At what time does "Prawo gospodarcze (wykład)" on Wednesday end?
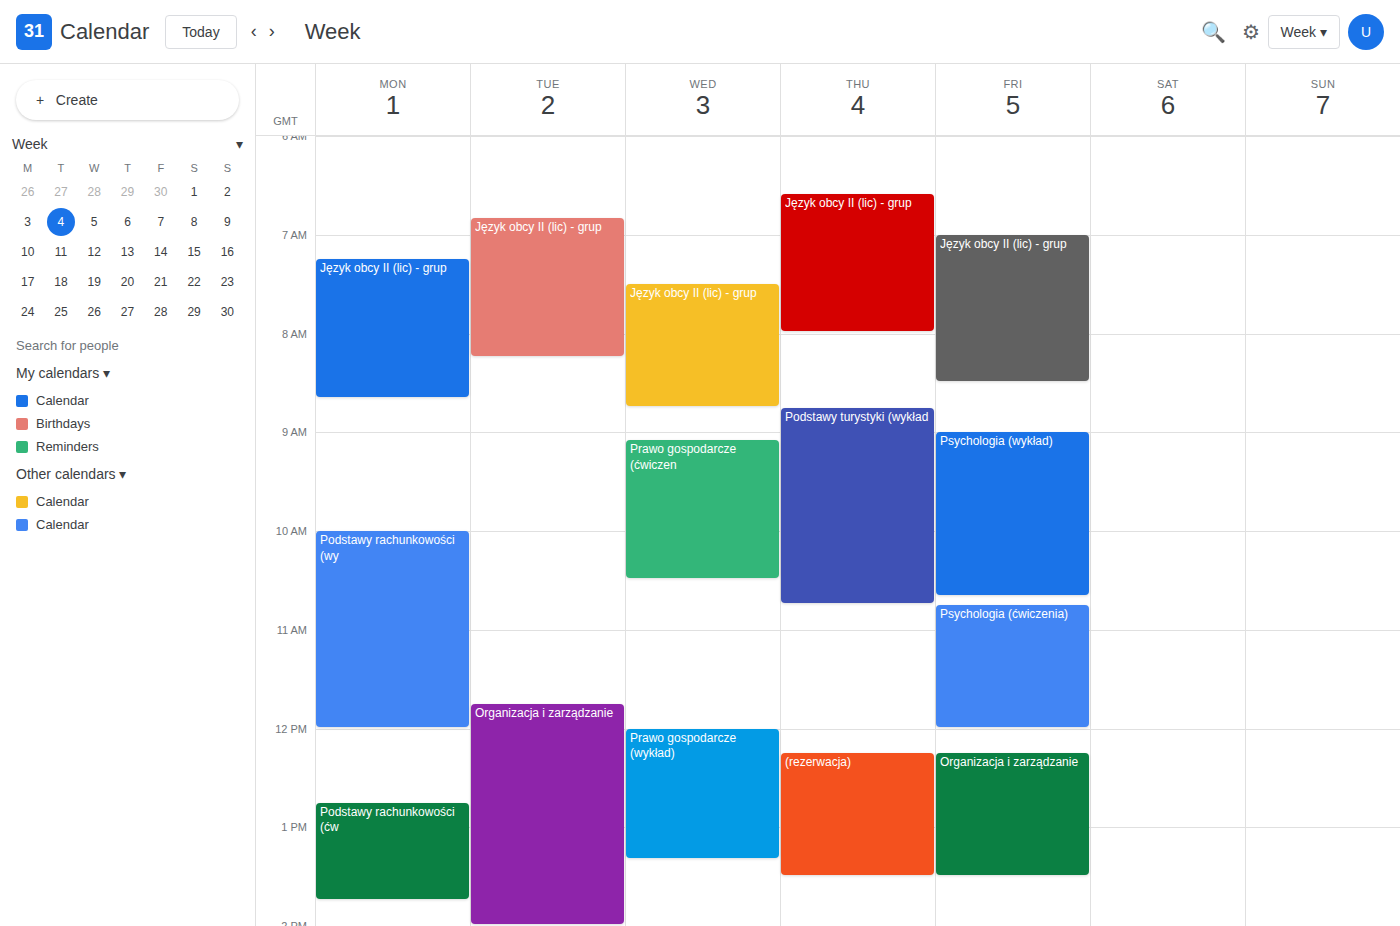
1:20 PM